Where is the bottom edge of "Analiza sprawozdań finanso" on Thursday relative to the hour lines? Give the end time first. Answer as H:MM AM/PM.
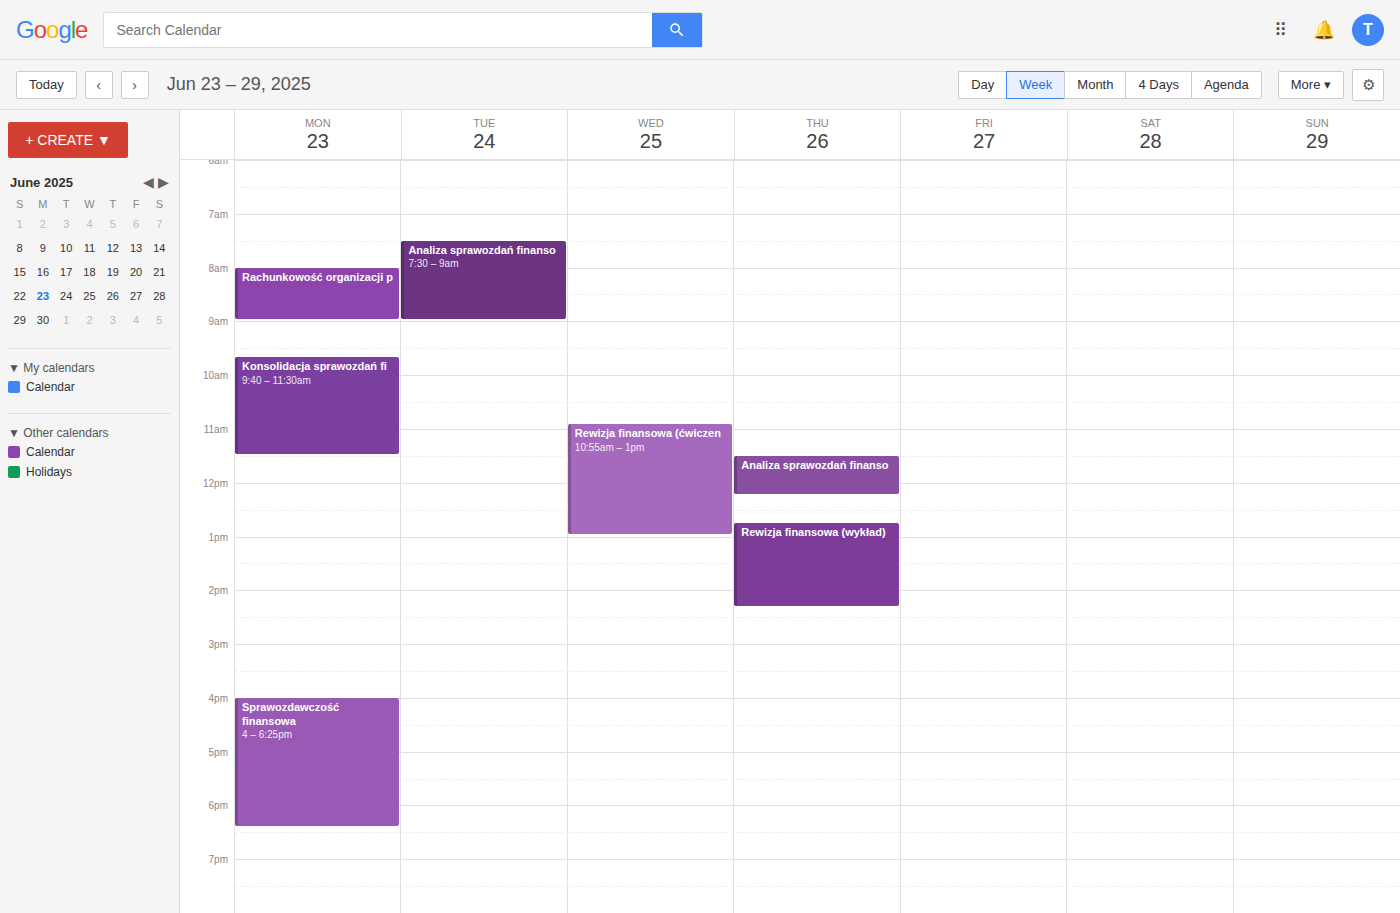
12:15 PM -- neither: a quarter of the way from the 12 PM line to the 1 PM line.